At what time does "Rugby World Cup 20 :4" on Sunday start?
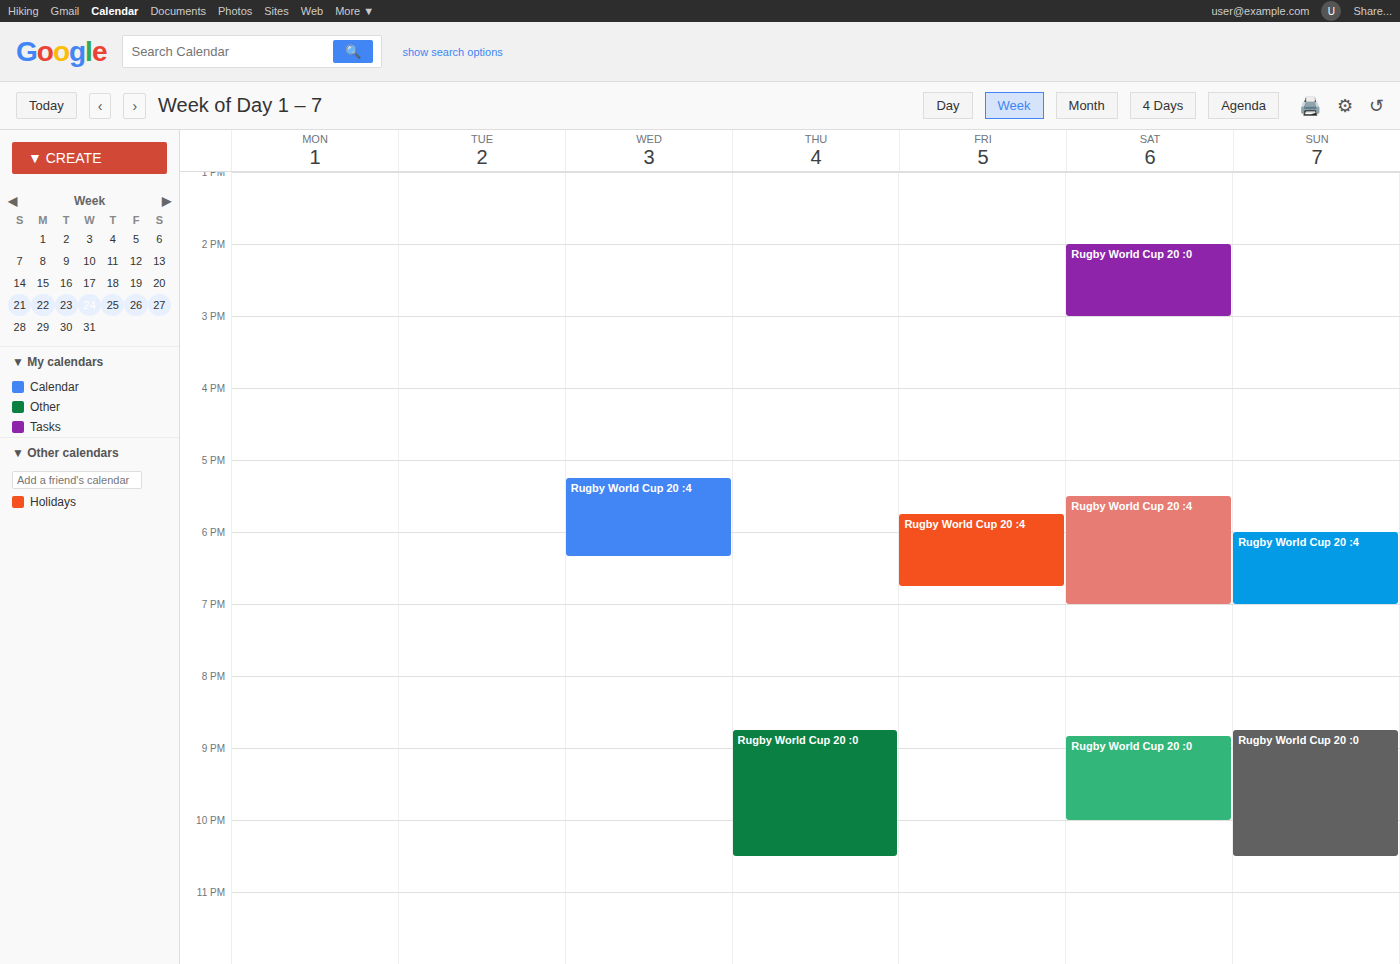
6:00 PM